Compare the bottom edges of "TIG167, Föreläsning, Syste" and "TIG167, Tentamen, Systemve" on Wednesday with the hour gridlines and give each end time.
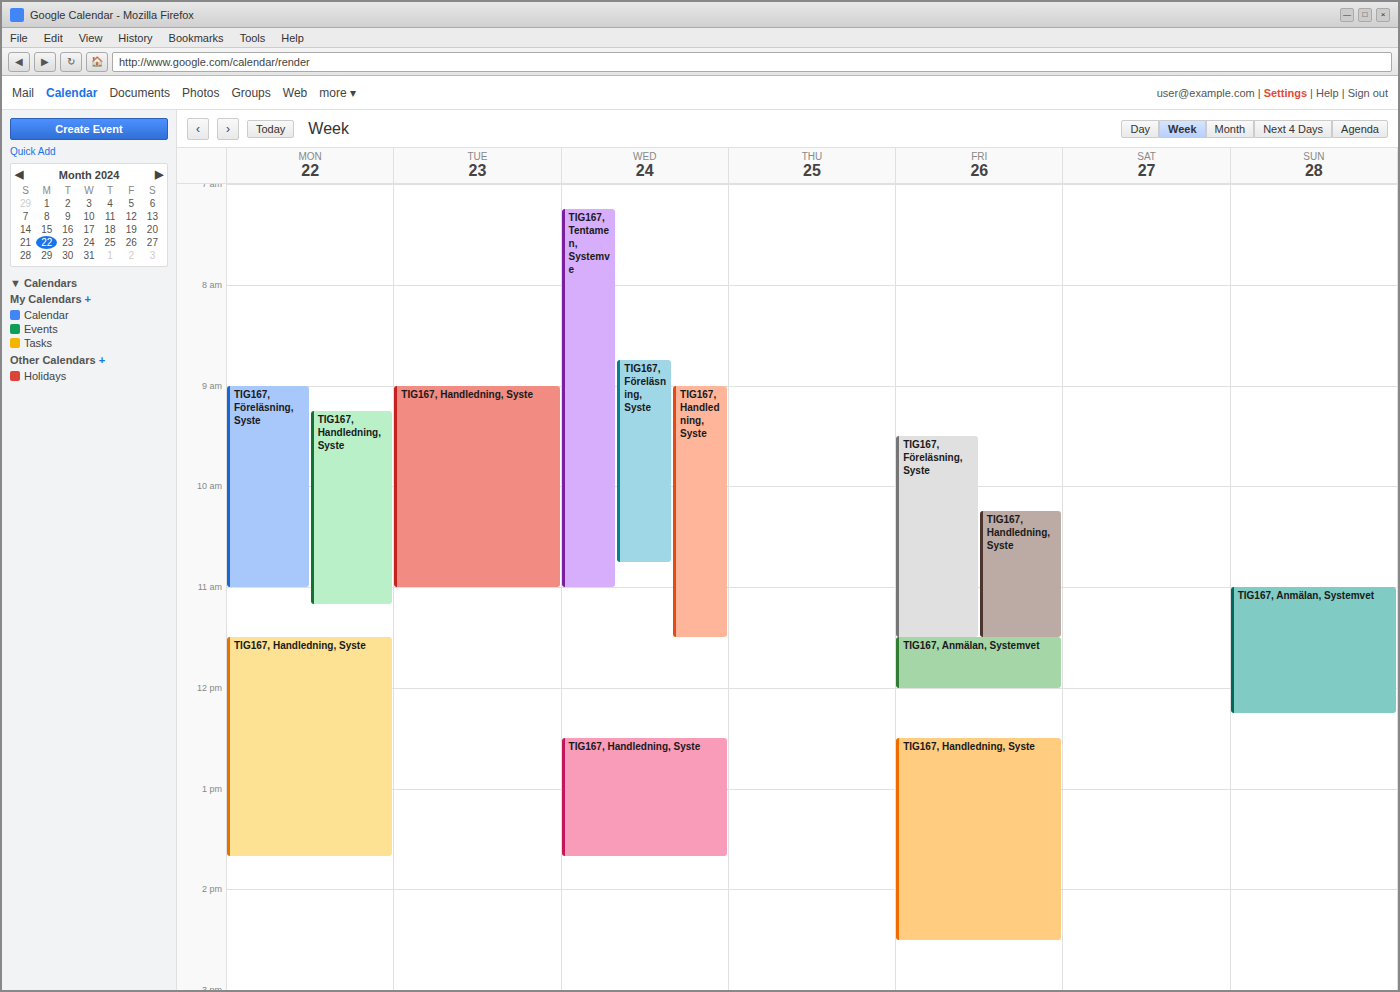
"TIG167, Föreläsning, Syste": 10:45 AM, neither: three quarters of the way from the 10 AM line to the 11 AM line. "TIG167, Tentamen, Systemve": 11:00 AM, exactly on the 11 AM line.